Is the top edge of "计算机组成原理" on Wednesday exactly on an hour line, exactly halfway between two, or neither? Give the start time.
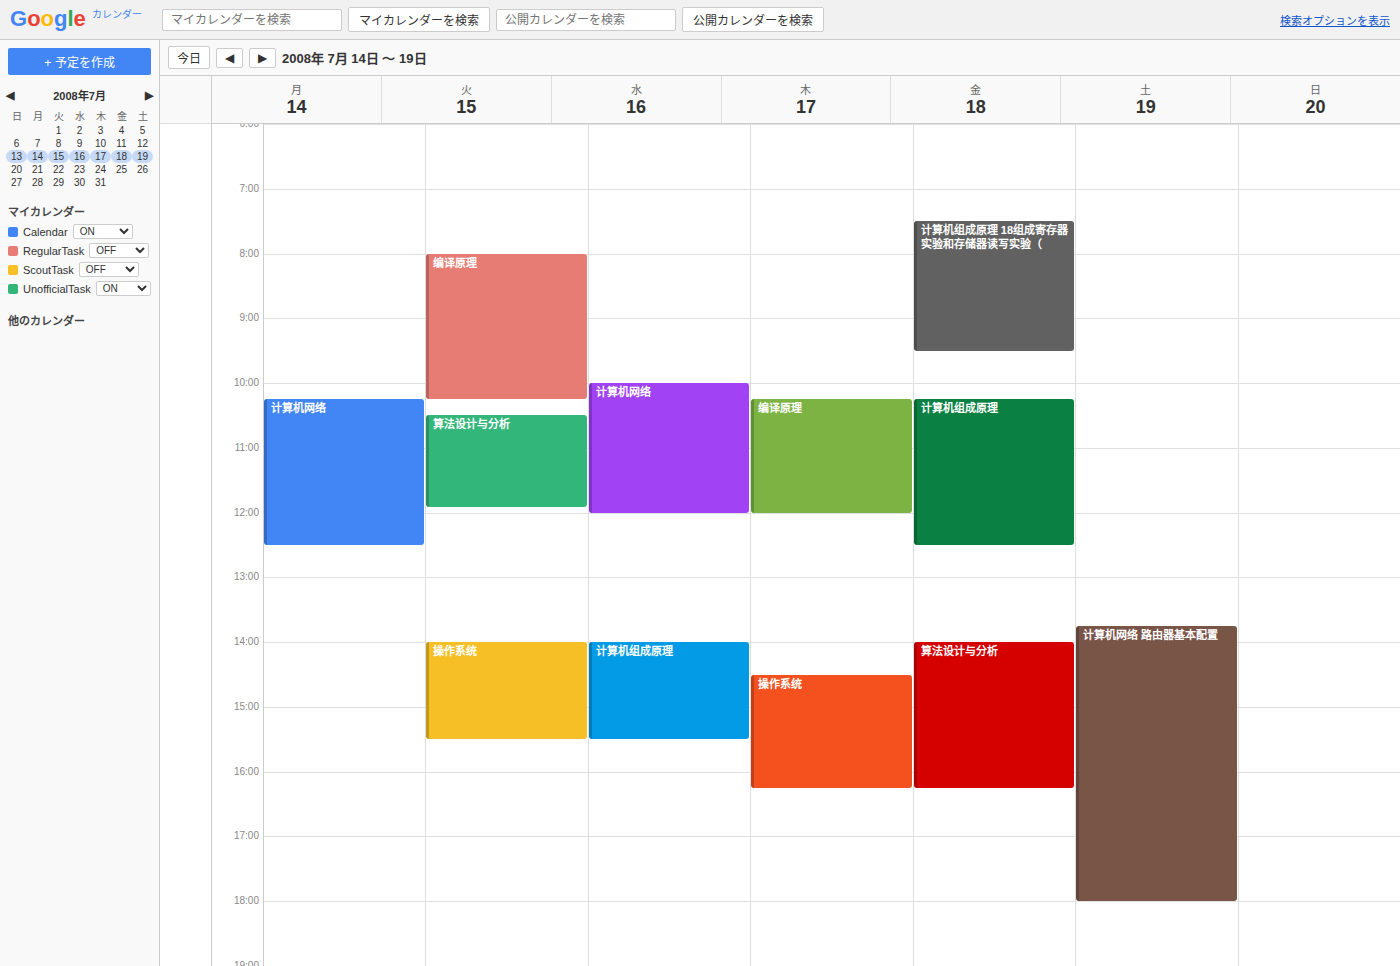
2:00 PM -- exactly on the 2 PM line.